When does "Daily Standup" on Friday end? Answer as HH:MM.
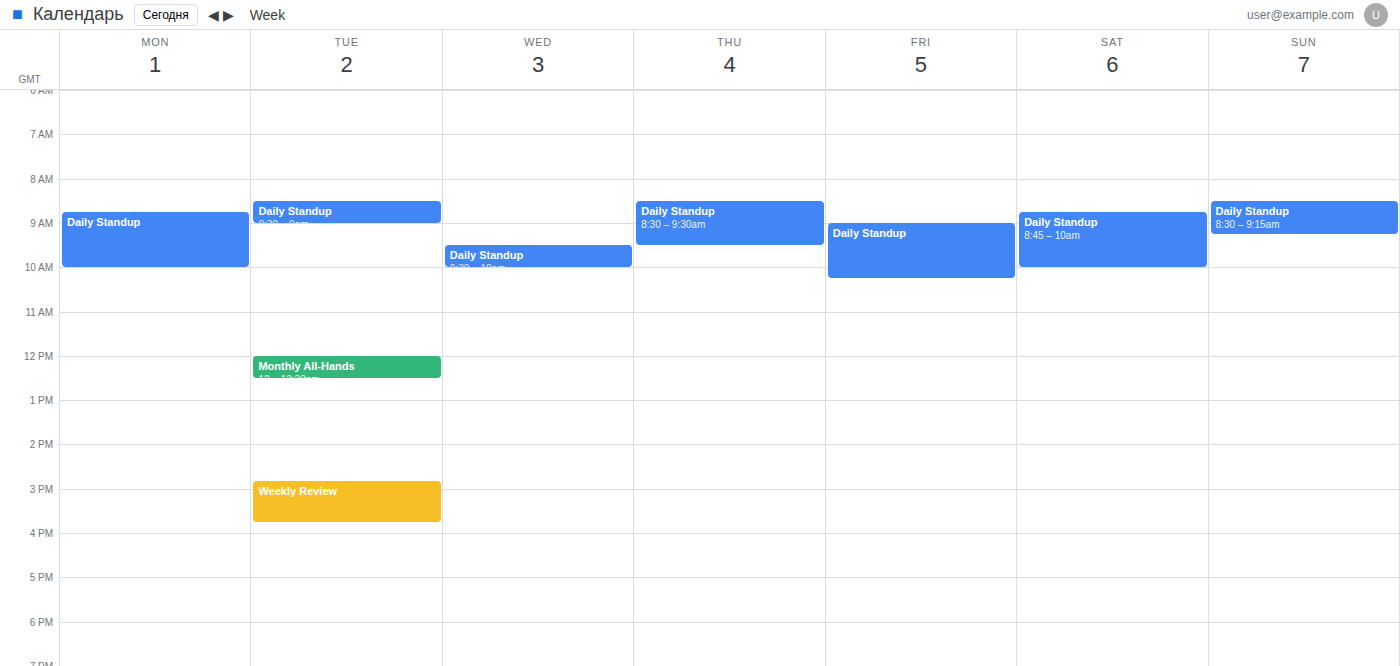
10:15